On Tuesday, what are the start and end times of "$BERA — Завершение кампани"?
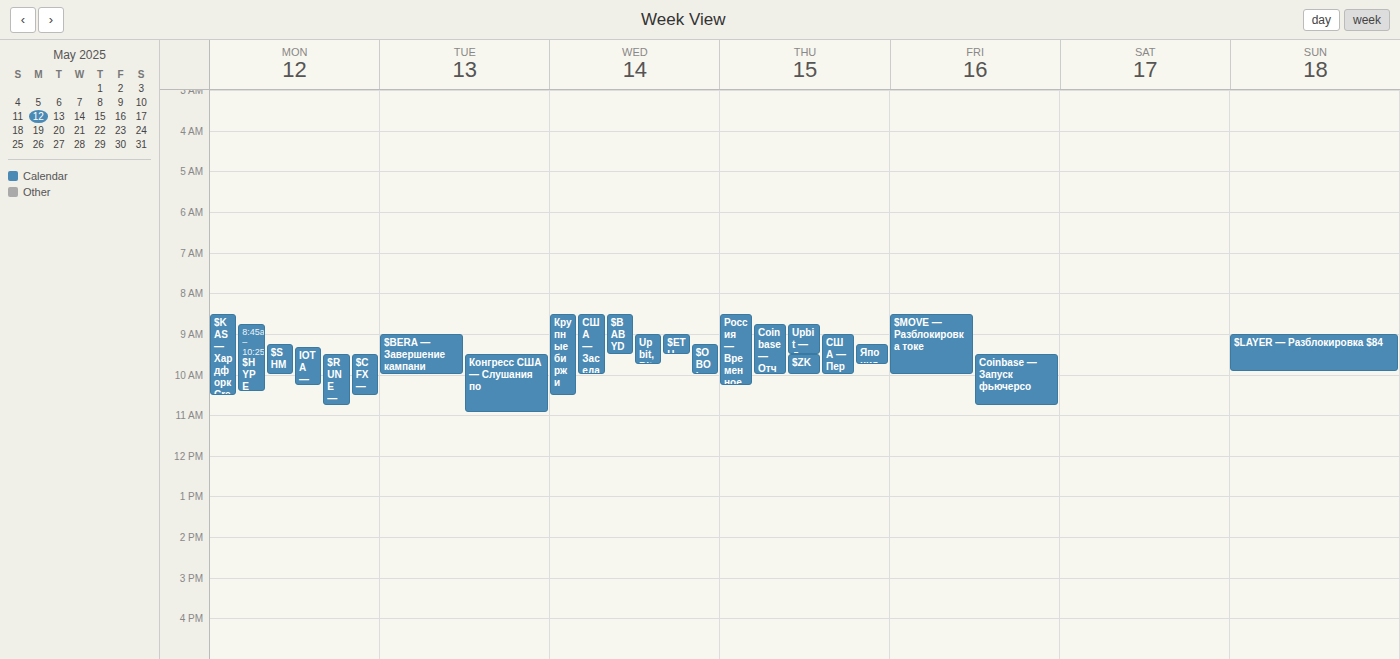
9:00 AM to 10:00 AM